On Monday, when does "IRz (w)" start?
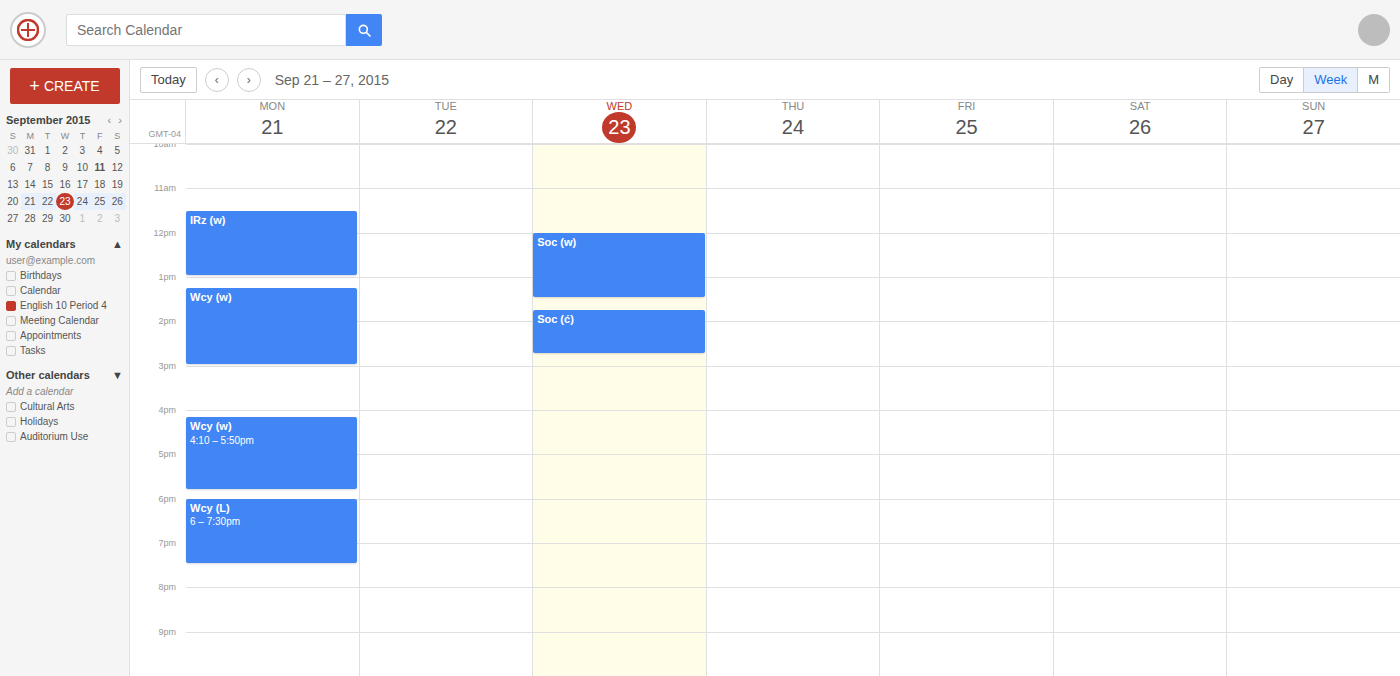
11:30 AM